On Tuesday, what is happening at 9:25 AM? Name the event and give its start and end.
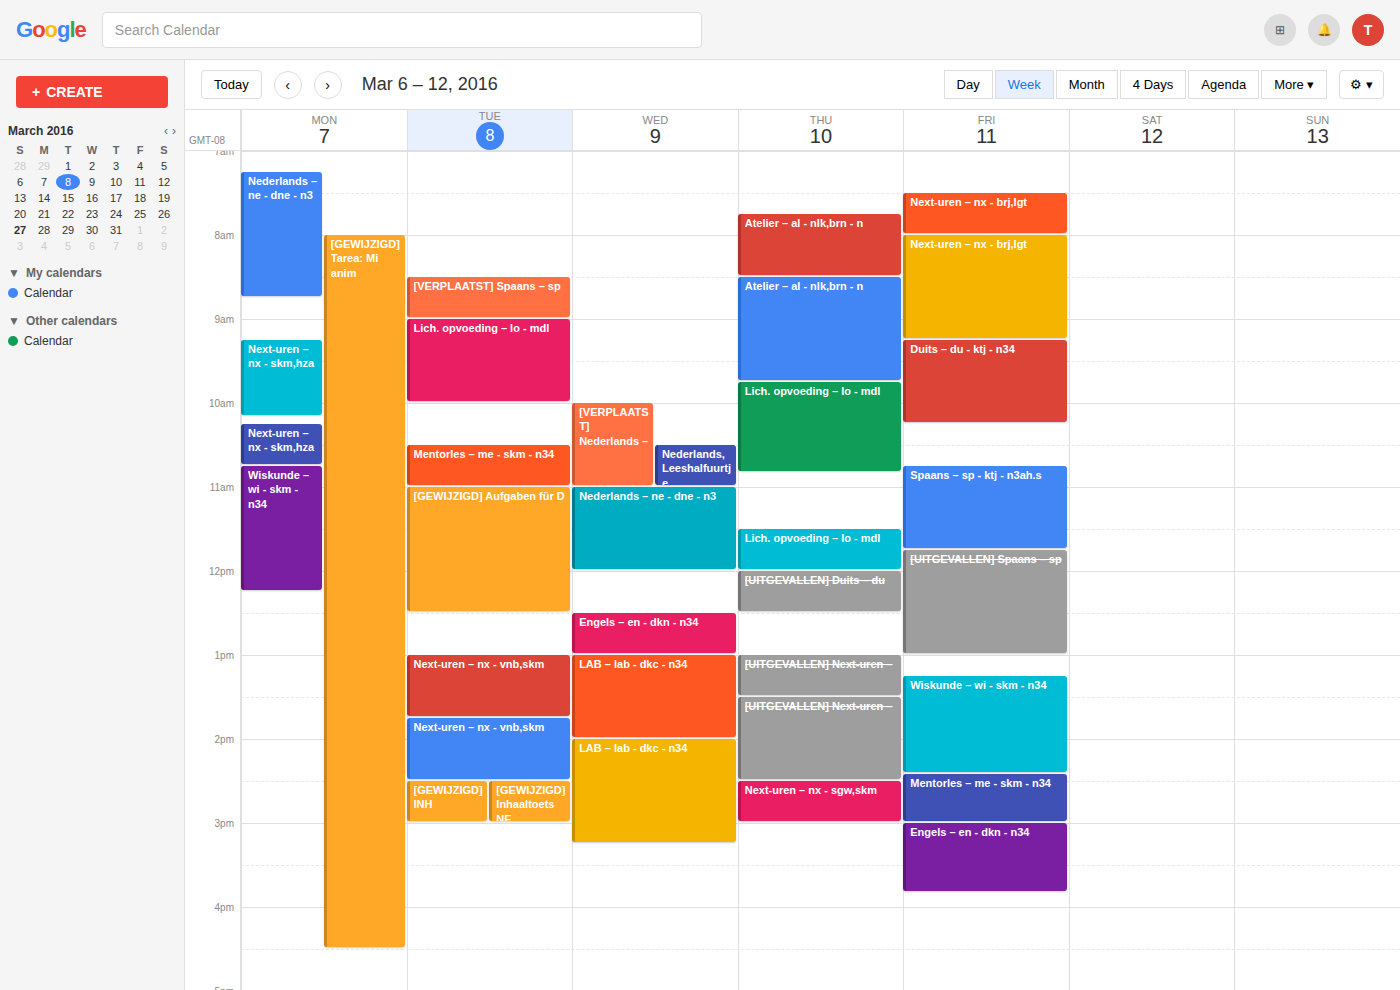
"Lich. opvoeding – lo - mdl", 9:00 AM to 10:00 AM